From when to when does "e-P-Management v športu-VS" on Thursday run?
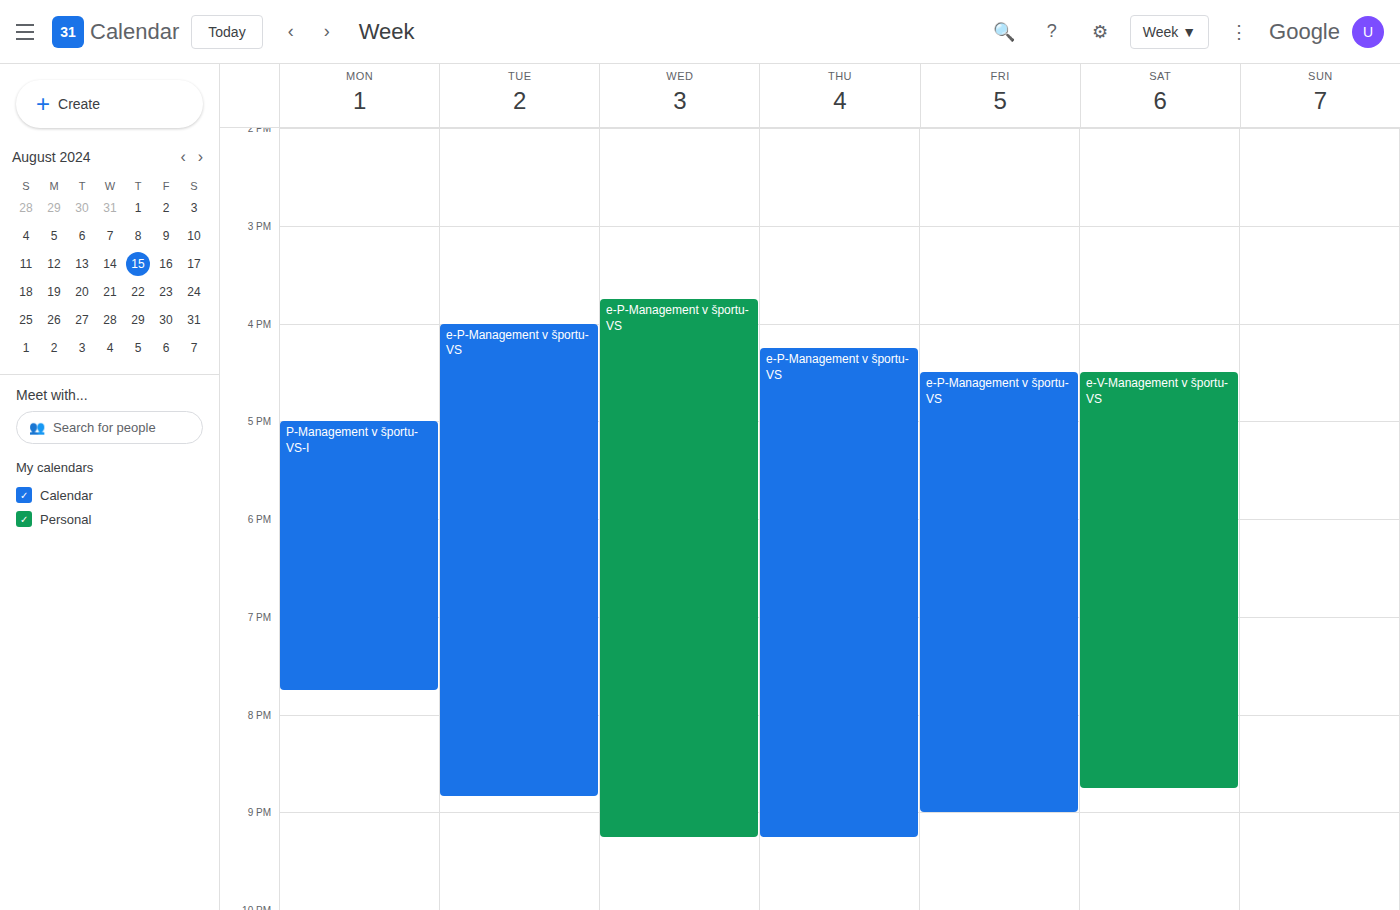
4:15 PM to 9:15 PM